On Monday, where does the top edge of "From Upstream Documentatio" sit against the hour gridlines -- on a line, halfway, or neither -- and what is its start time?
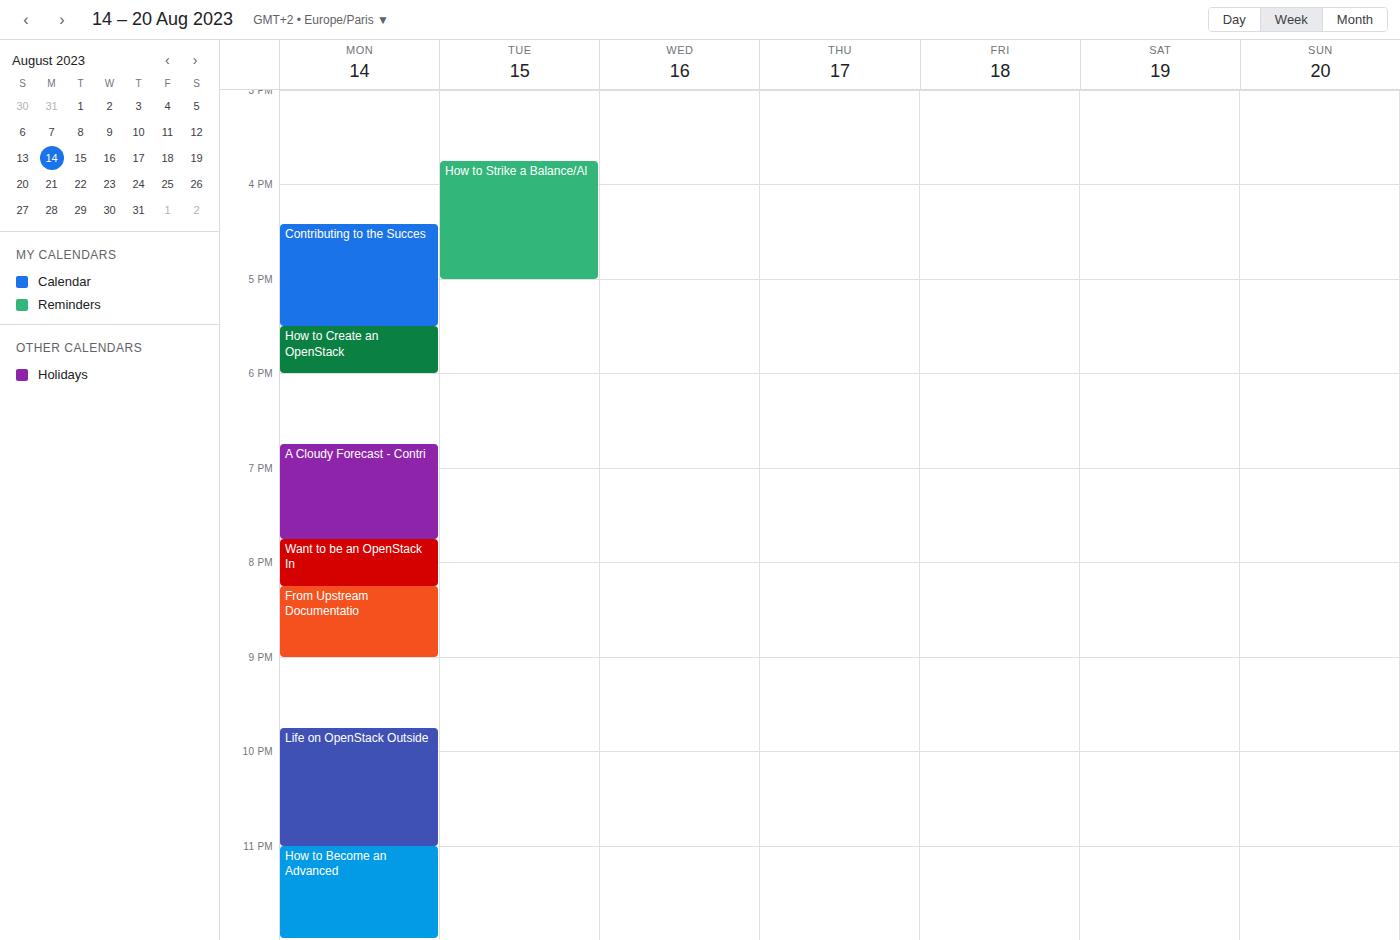
8:15 PM -- neither: a quarter of the way from the 8 PM line to the 9 PM line.